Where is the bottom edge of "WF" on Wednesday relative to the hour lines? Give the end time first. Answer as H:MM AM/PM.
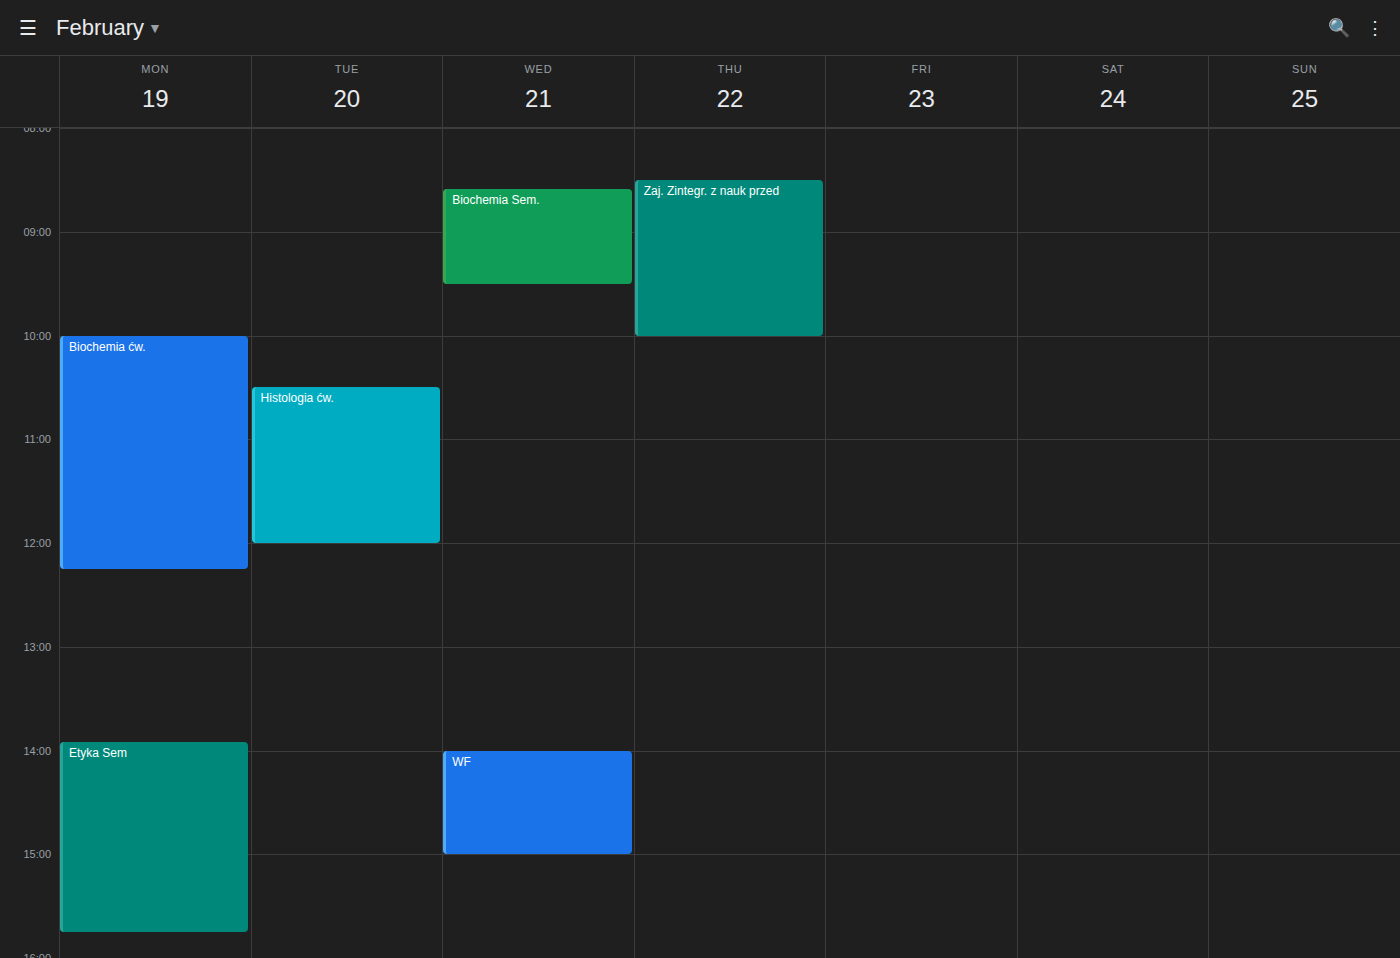
3:00 PM -- exactly on the 3 PM line.